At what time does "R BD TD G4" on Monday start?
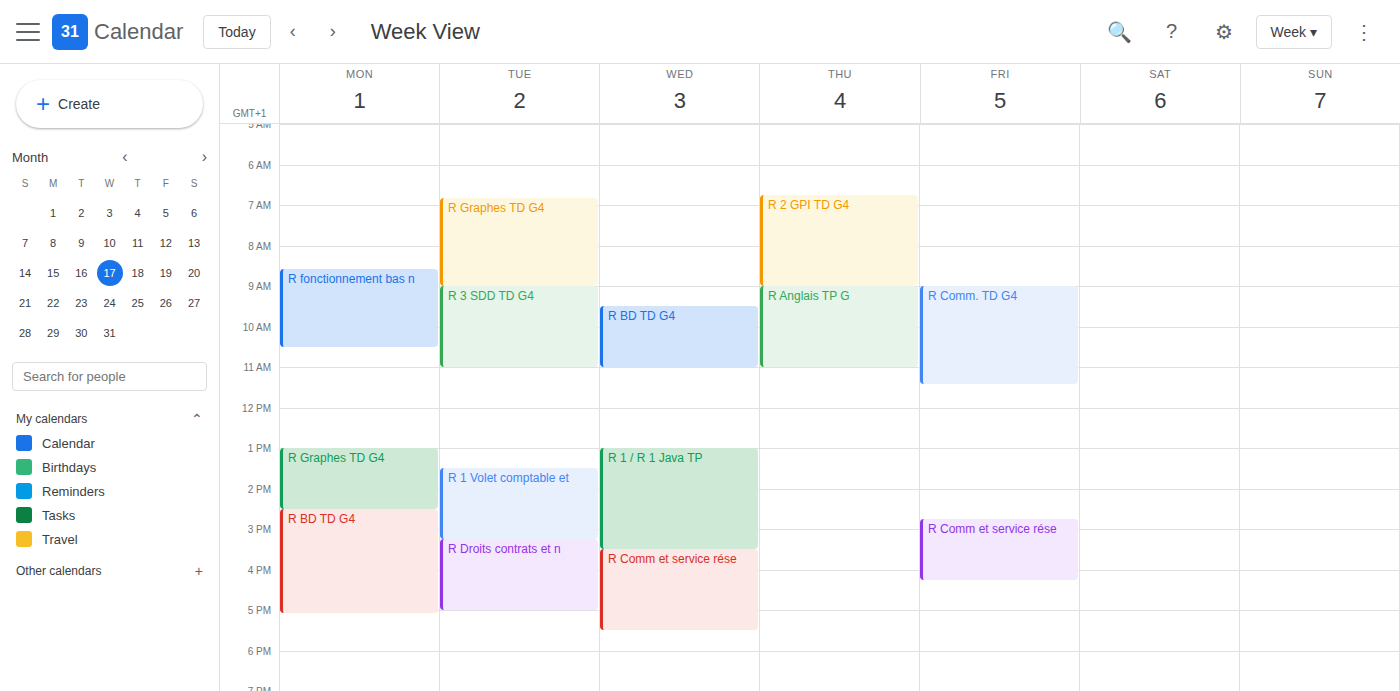
2:30 PM